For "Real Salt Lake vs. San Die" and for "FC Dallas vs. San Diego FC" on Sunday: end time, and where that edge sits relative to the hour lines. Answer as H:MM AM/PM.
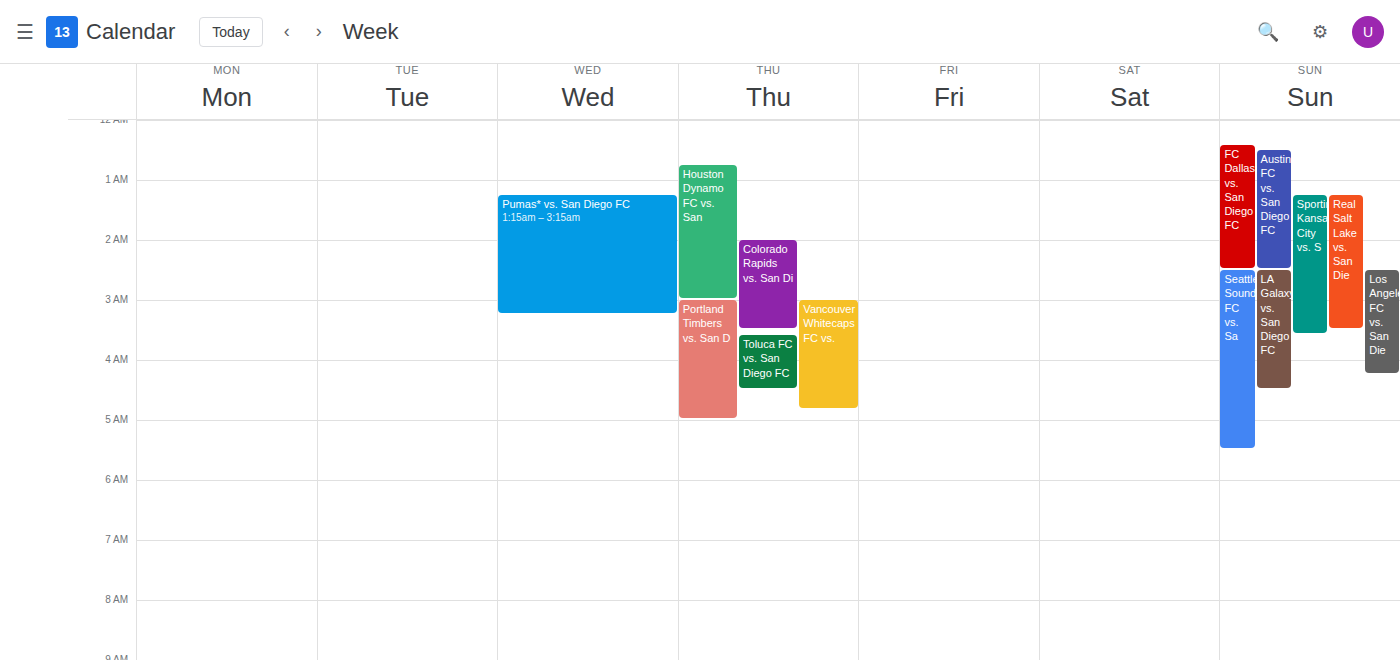
"Real Salt Lake vs. San Die": 3:30 AM, halfway between the 3 AM and 4 AM lines. "FC Dallas vs. San Diego FC": 2:30 AM, halfway between the 2 AM and 3 AM lines.